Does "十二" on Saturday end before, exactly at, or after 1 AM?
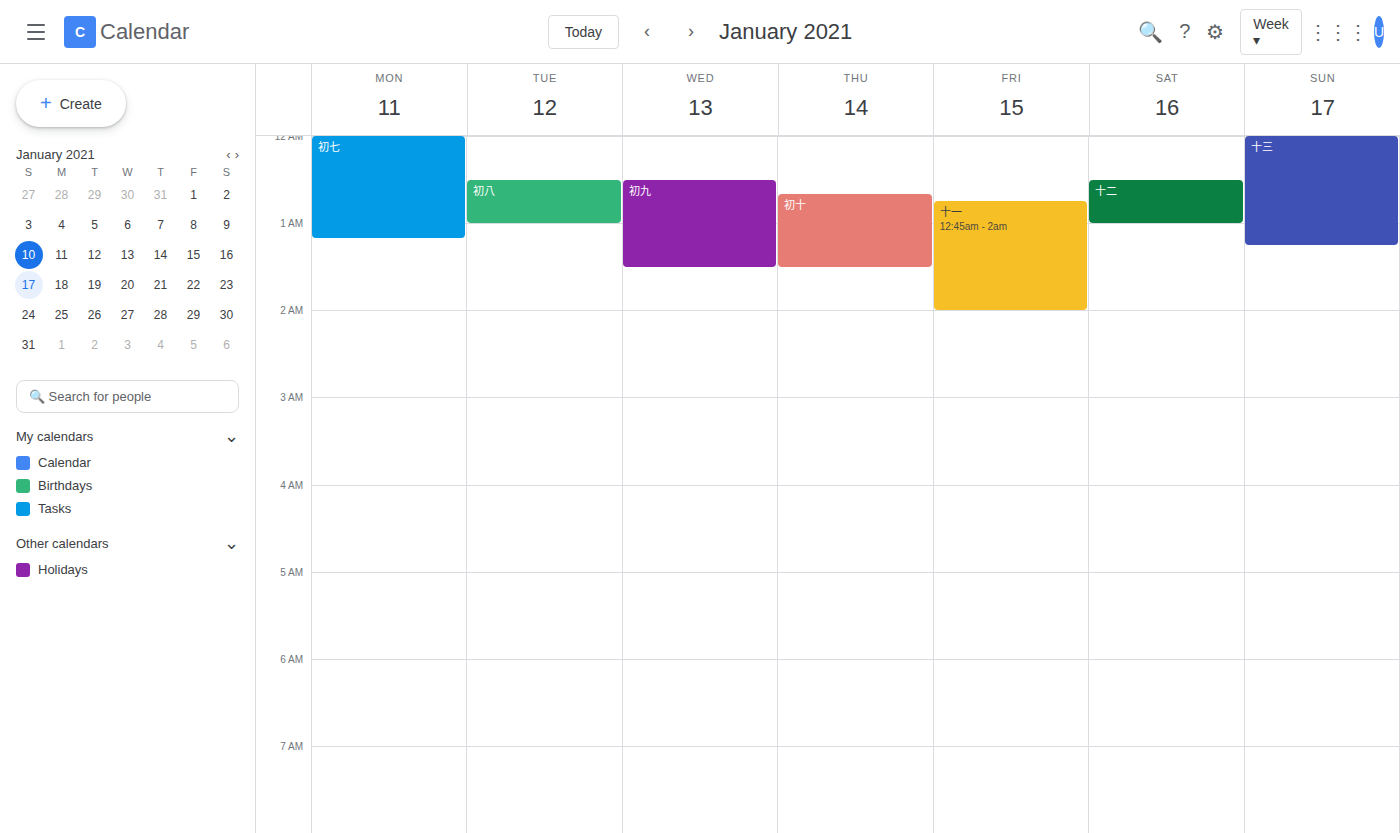
1:00 AM -- exactly at 1 AM, on the 1 AM line.